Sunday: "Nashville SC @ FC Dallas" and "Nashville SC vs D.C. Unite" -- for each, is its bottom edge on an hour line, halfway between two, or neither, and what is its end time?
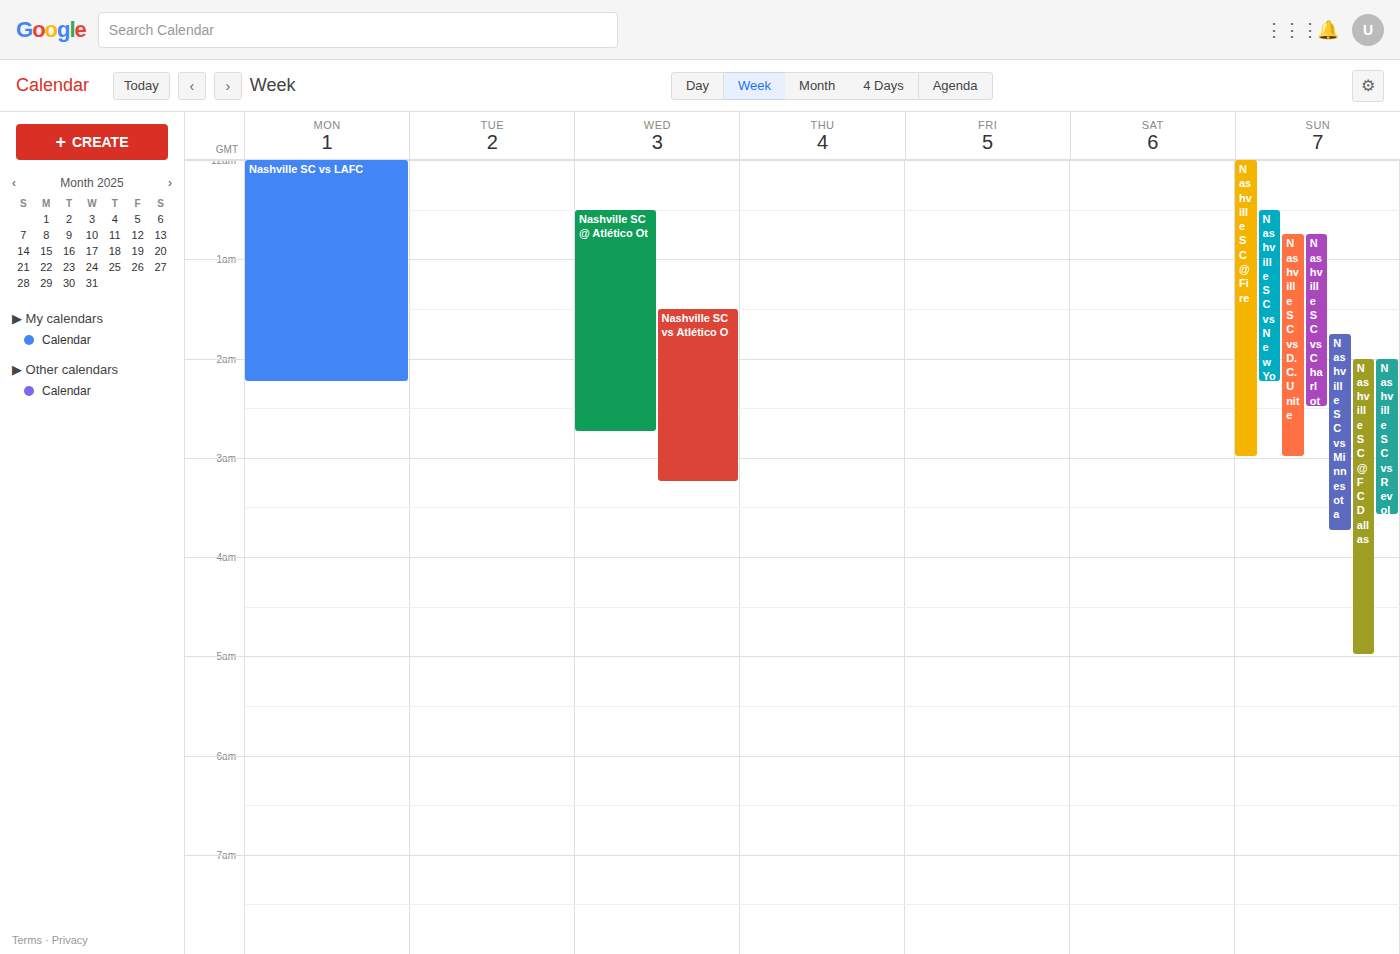
"Nashville SC @ FC Dallas": 5:00 AM, exactly on the 5 AM line. "Nashville SC vs D.C. Unite": 3:00 AM, exactly on the 3 AM line.